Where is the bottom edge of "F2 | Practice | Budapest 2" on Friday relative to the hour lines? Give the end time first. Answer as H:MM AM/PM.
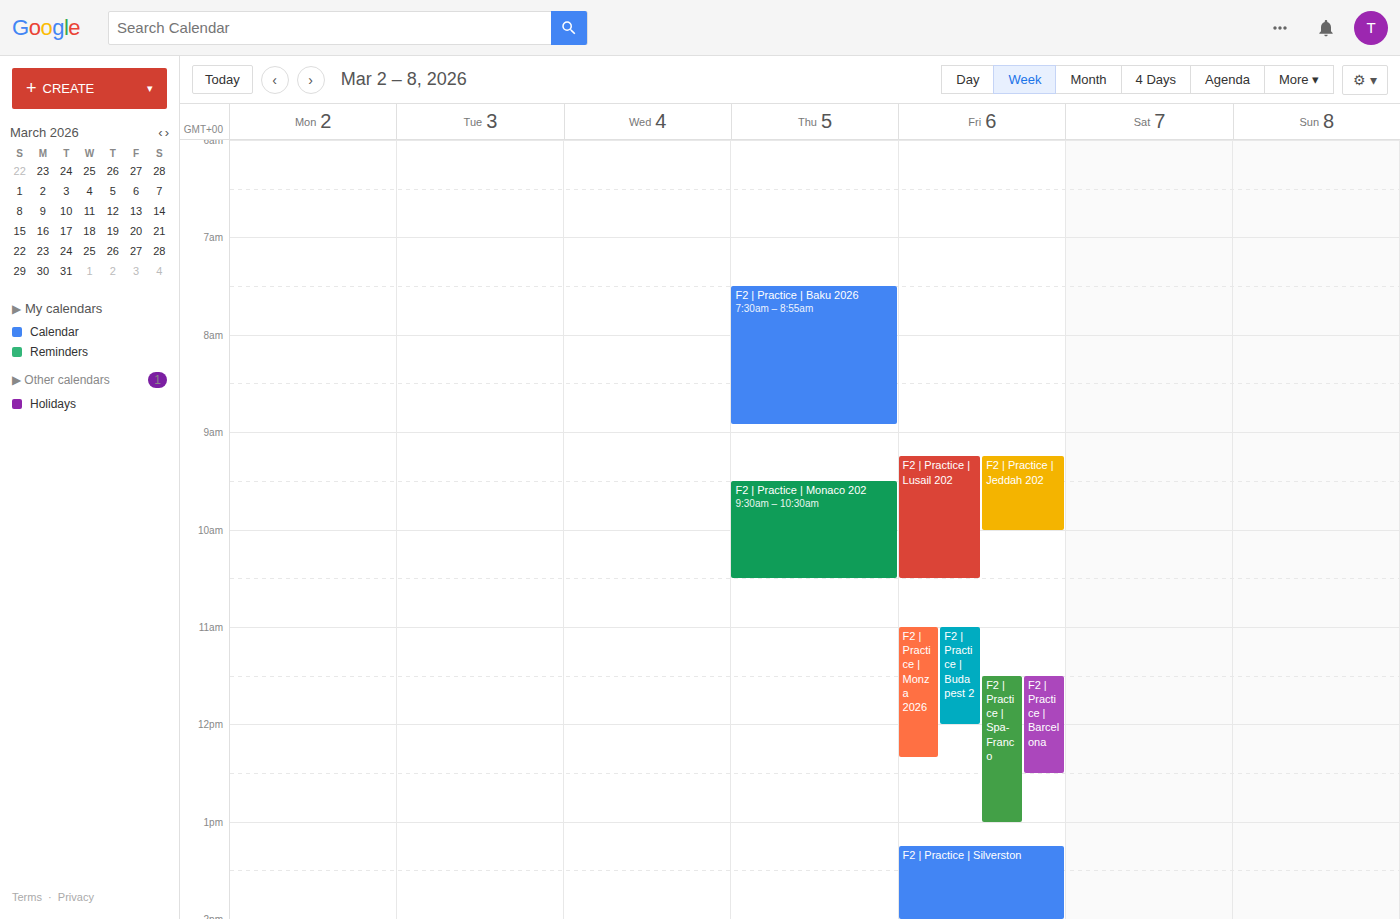
12:00 PM -- exactly on the 12 PM line.